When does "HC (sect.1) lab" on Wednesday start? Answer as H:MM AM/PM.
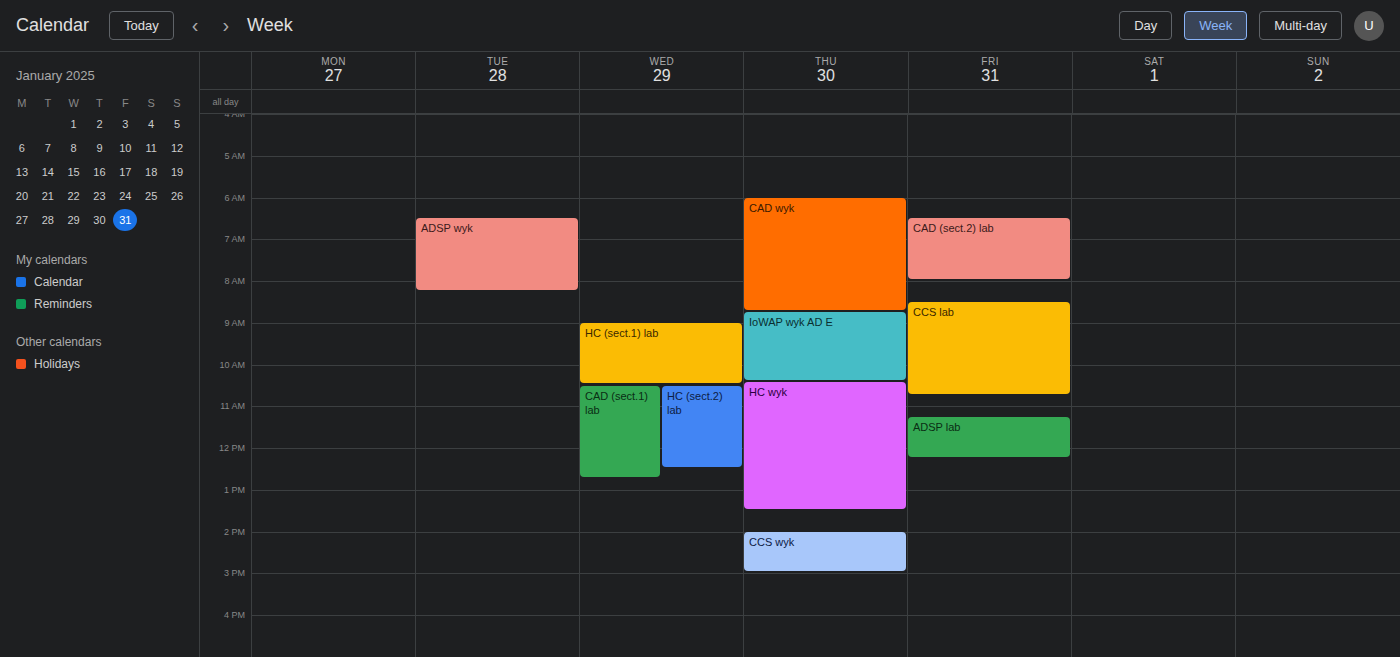
9:00 AM